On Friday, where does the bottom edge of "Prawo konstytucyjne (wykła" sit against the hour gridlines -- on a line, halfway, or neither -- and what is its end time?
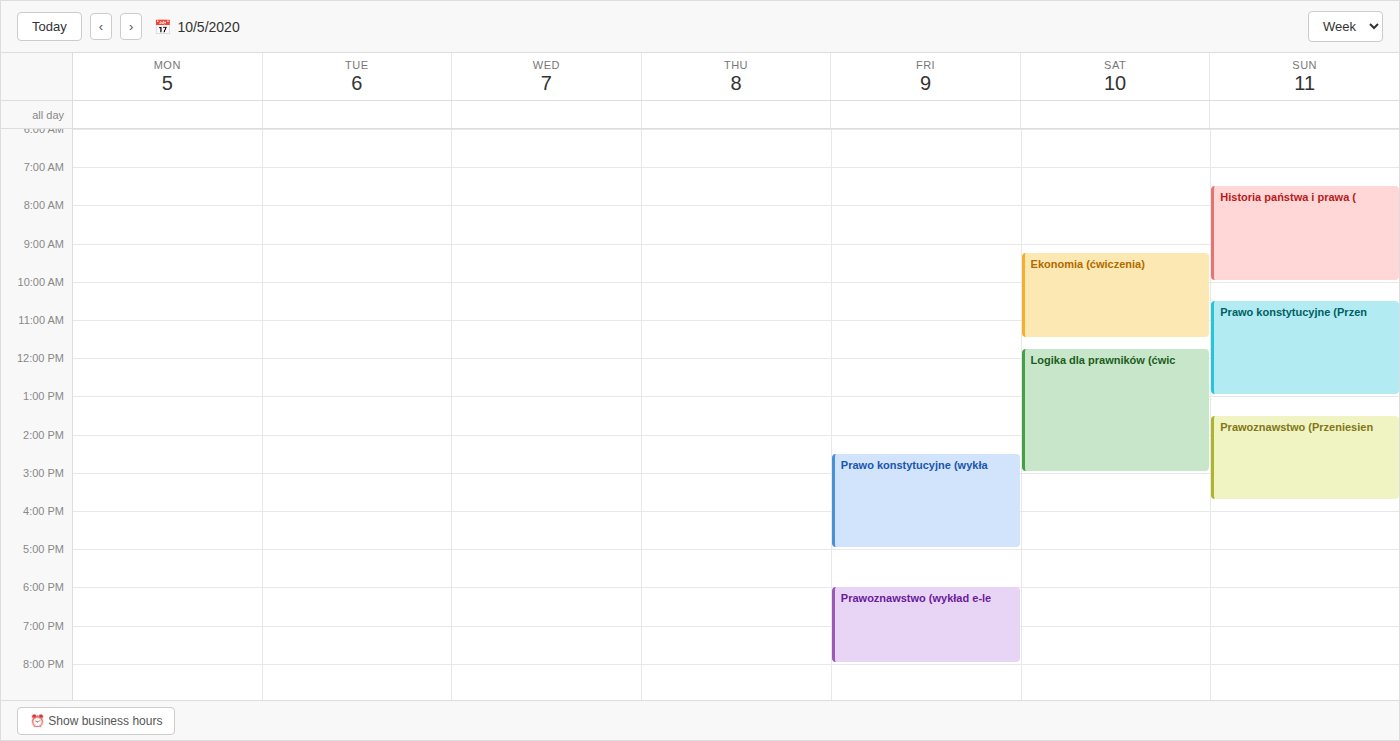
5:00 PM -- exactly on the 5 PM line.